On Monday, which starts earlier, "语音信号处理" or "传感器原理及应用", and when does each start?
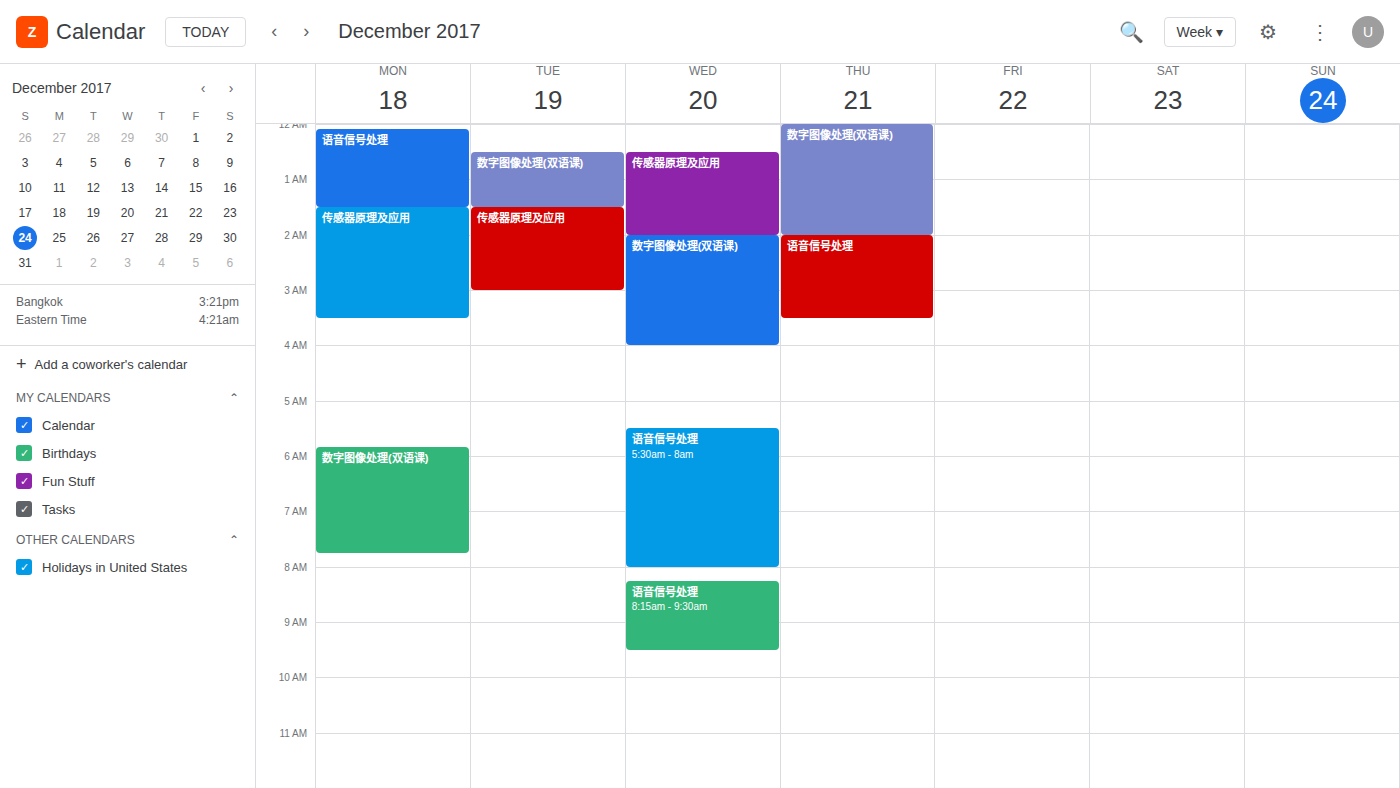
"语音信号处理" 12:05 AM; "传感器原理及应用" 1:30 AM.